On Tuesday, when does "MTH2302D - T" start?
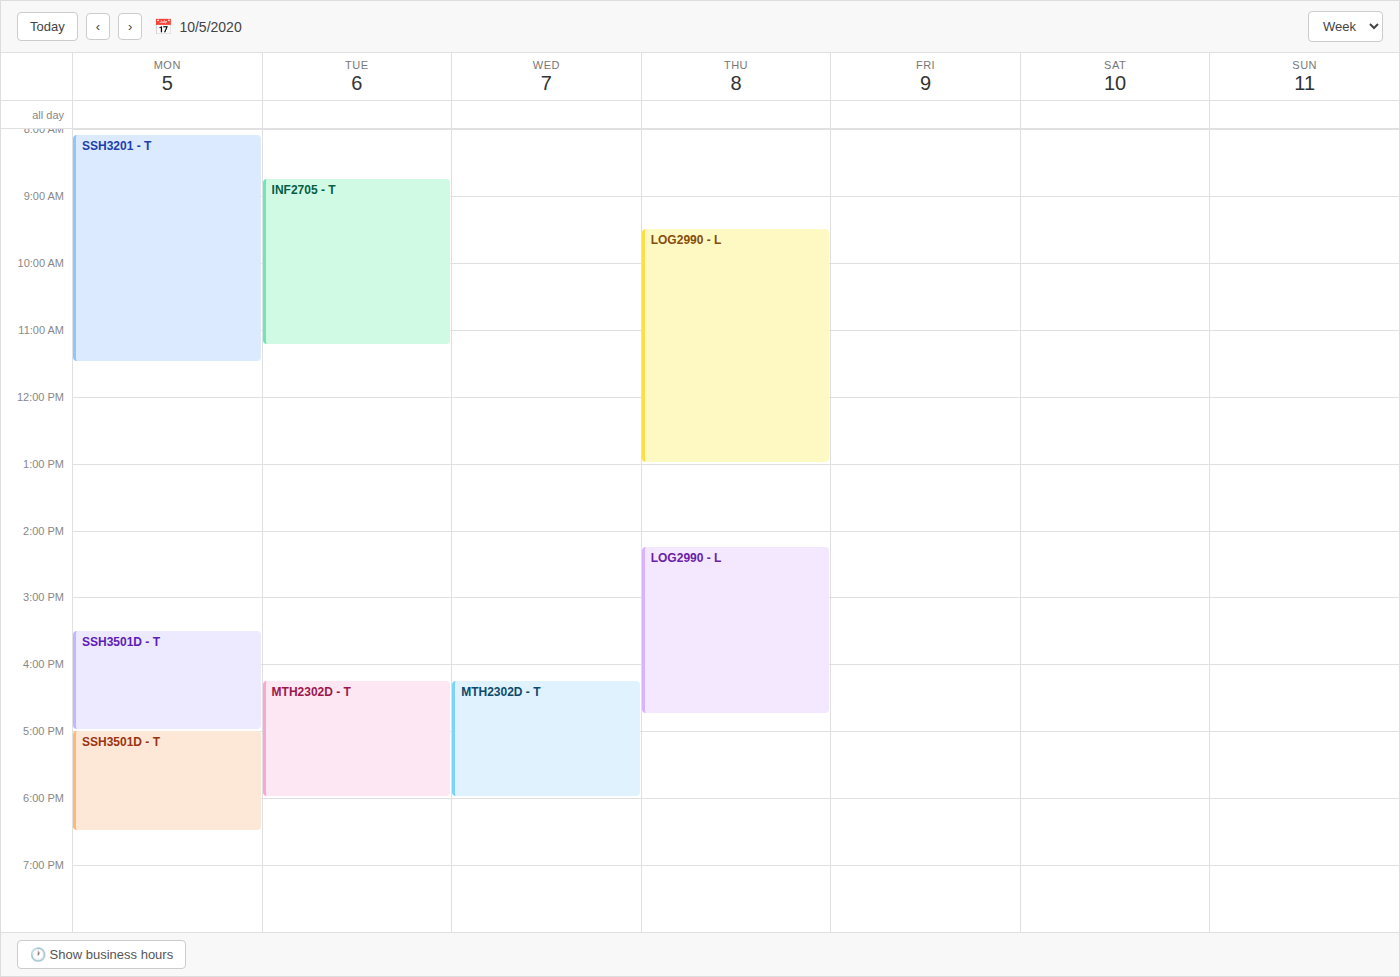
16:15